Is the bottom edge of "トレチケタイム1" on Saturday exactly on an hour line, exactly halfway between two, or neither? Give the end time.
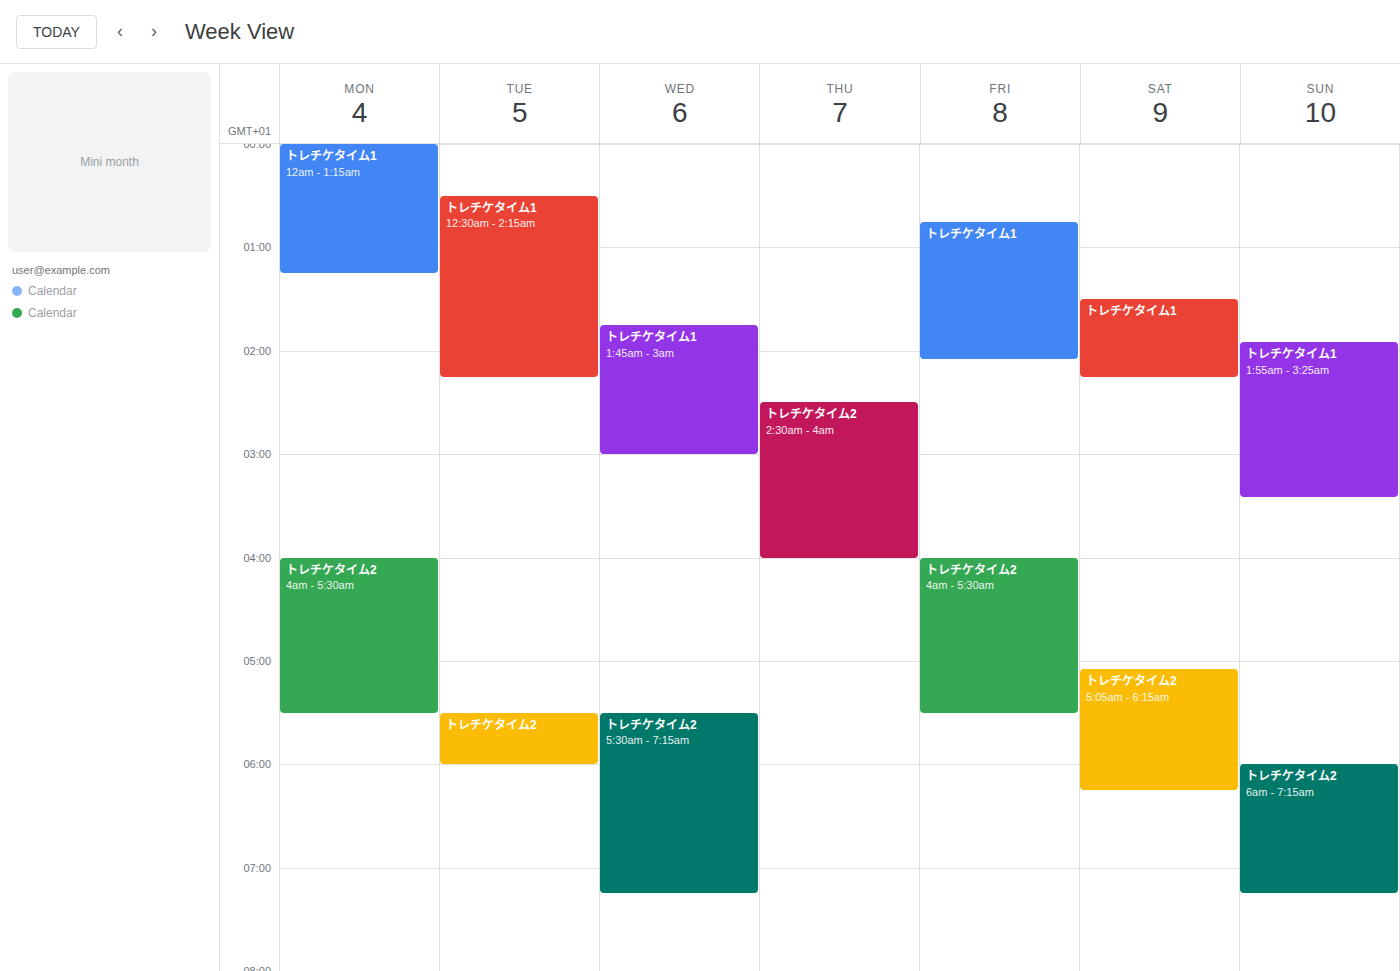
2:15 AM -- neither: a quarter of the way from the 2 AM line to the 3 AM line.